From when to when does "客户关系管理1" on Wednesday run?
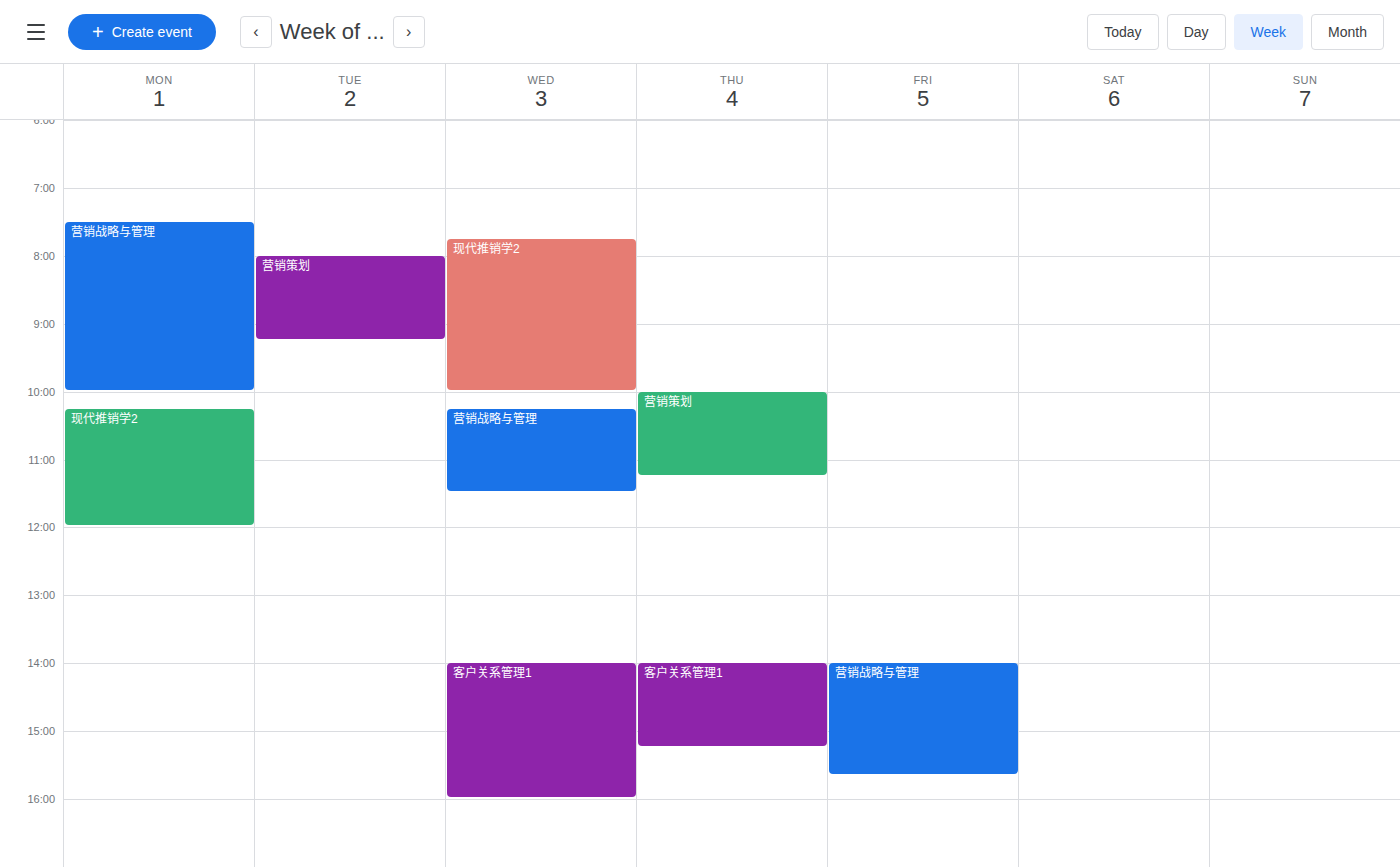
14:00 to 16:00